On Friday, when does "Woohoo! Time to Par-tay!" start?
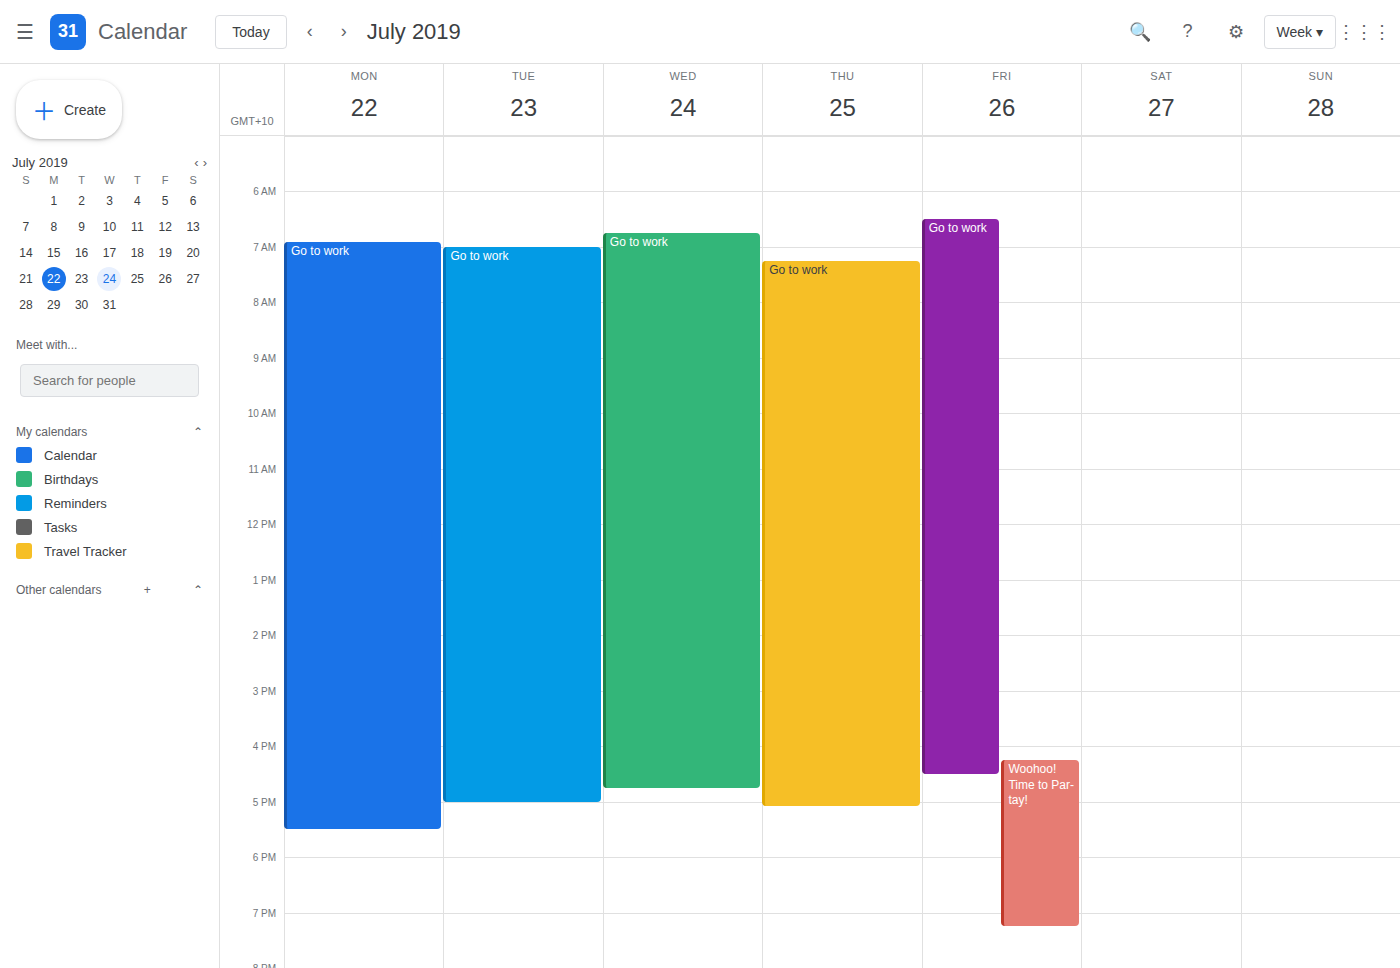
4:15 PM